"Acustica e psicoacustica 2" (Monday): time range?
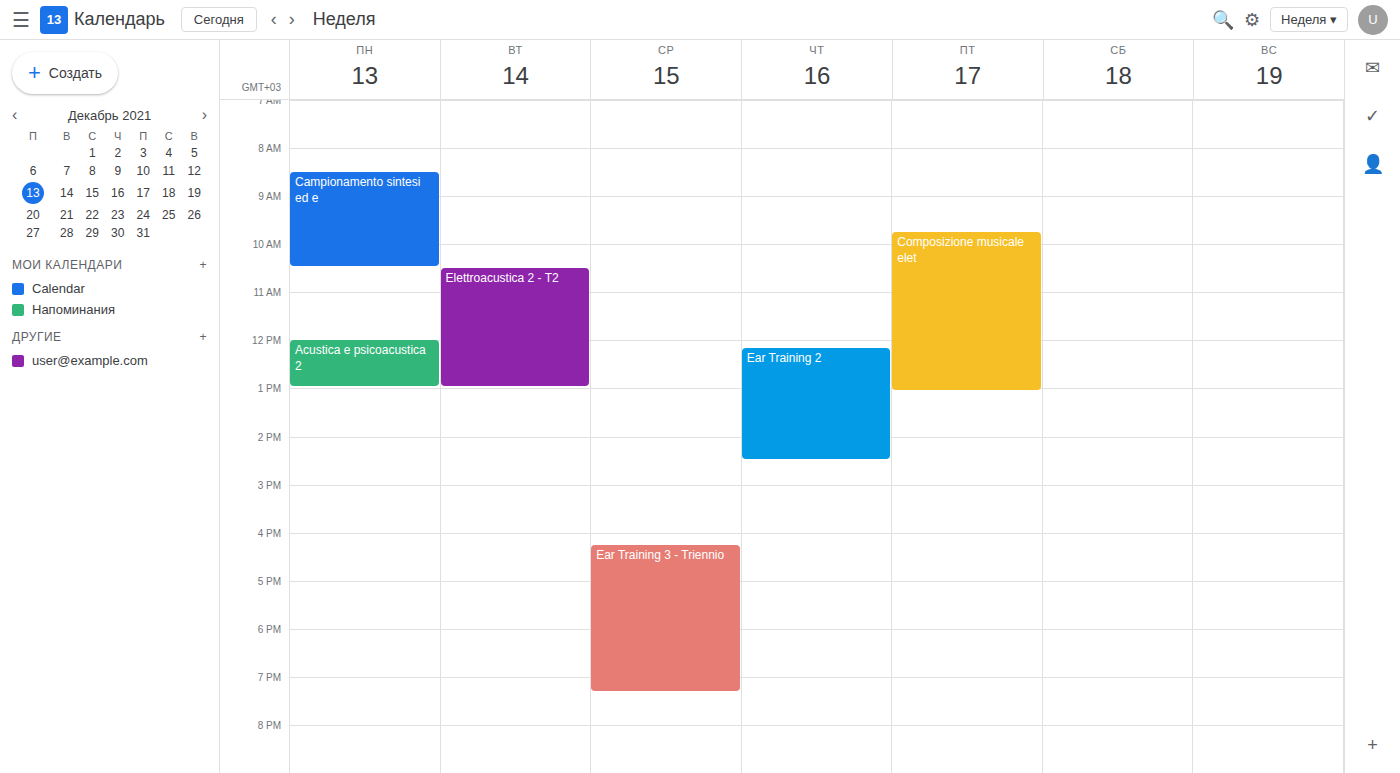
12:00 to 13:00